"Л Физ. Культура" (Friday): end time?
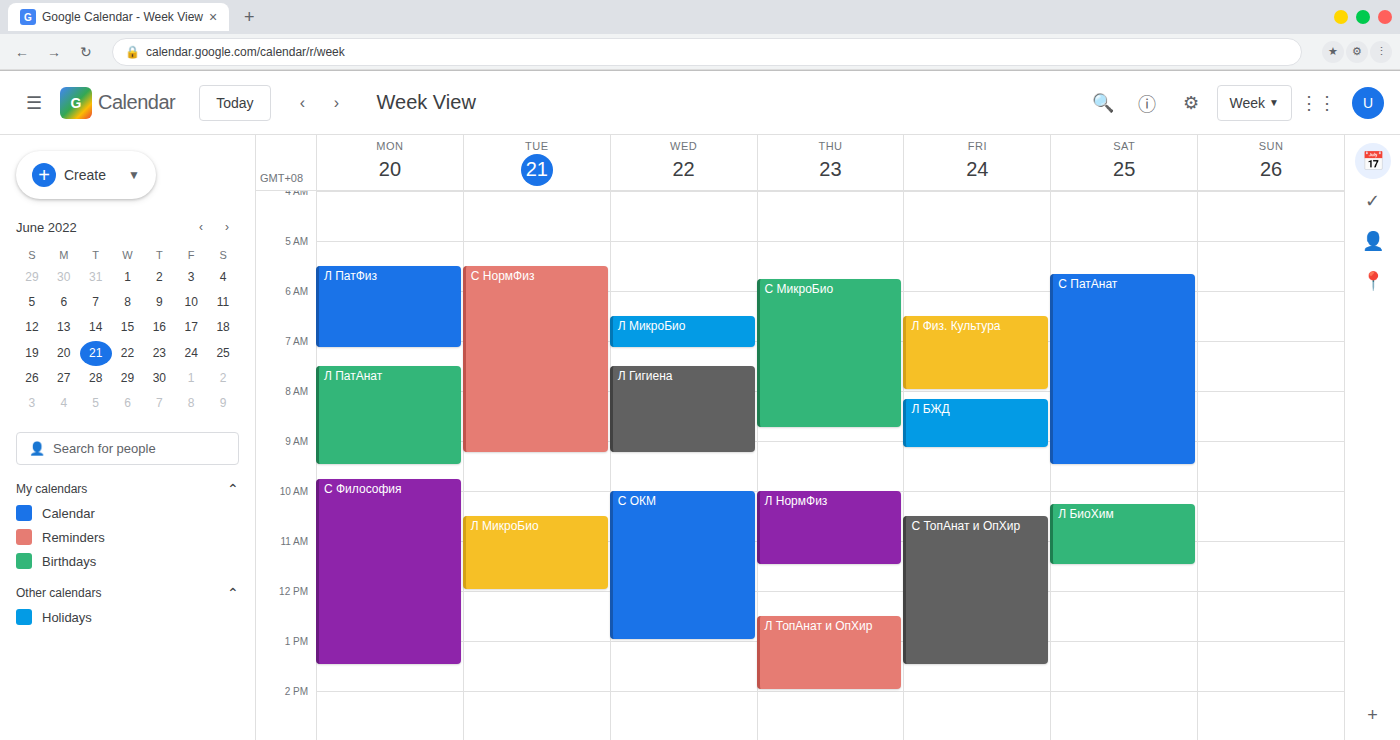
8:00 AM